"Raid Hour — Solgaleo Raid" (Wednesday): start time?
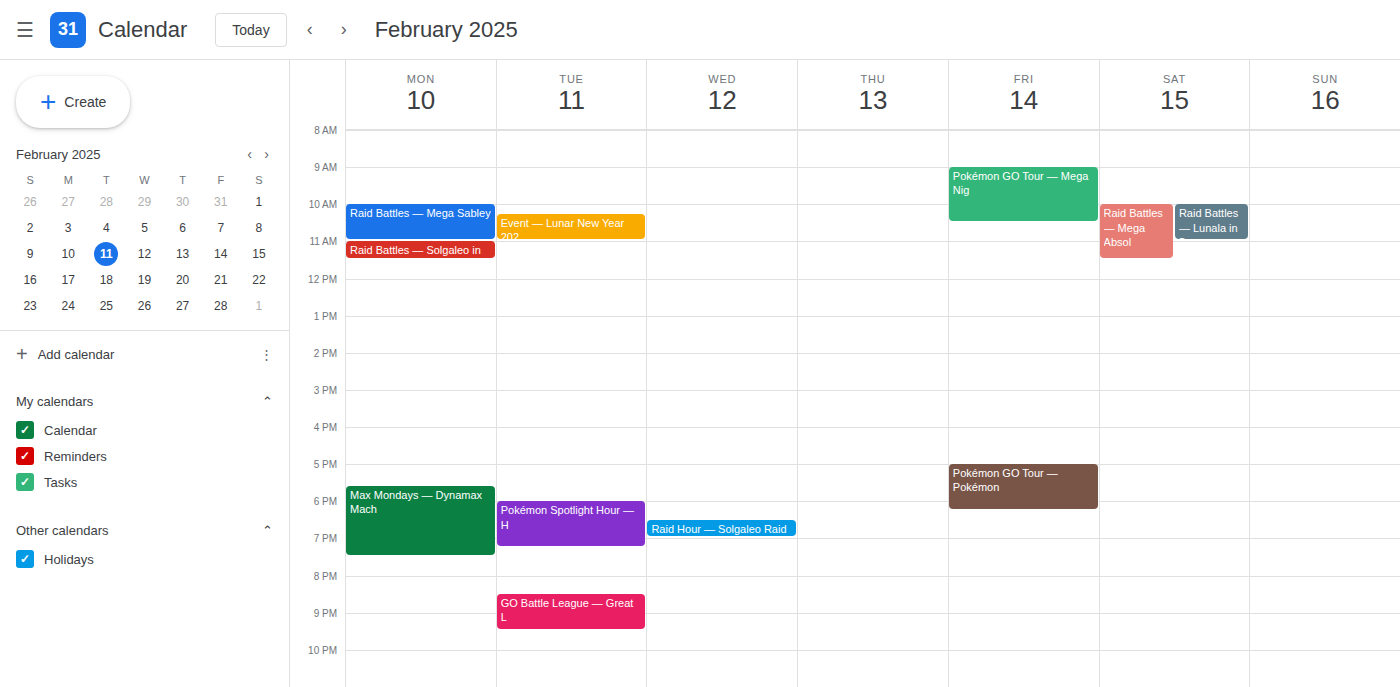
6:30 PM